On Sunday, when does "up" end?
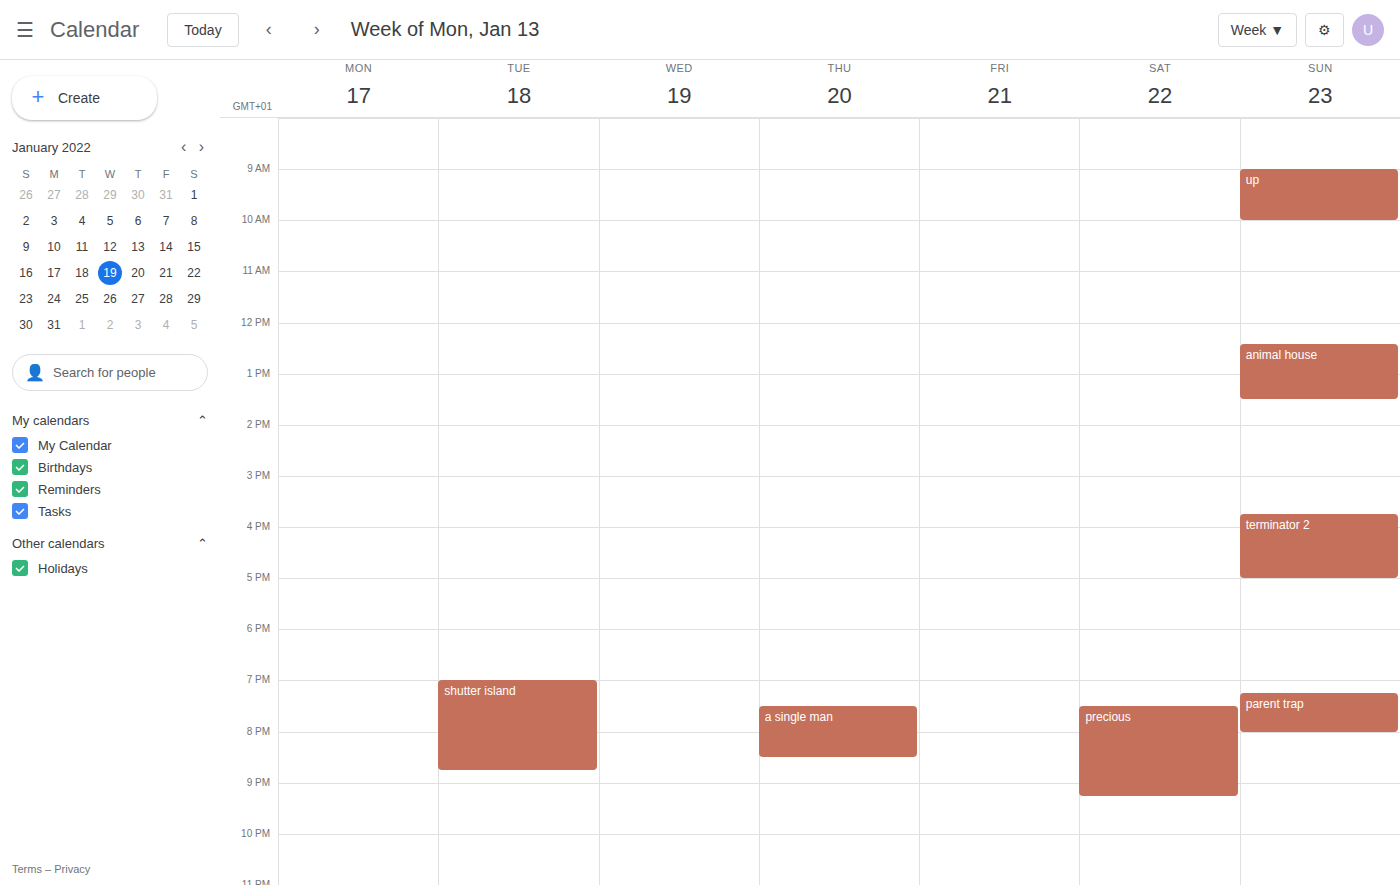
10:00 AM